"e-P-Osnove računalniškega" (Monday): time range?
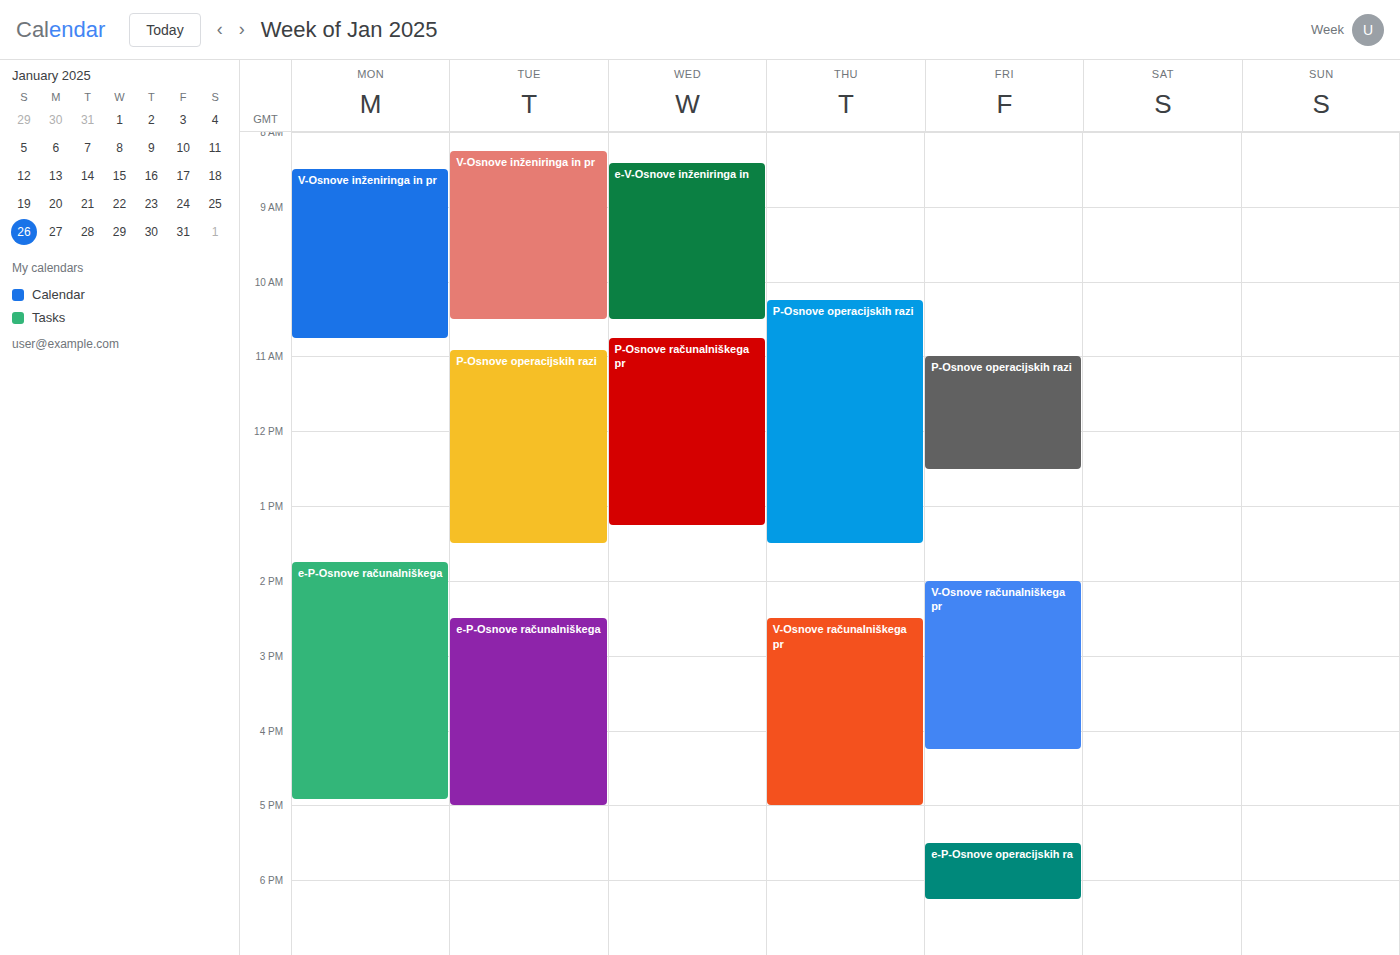
1:45 PM to 4:55 PM